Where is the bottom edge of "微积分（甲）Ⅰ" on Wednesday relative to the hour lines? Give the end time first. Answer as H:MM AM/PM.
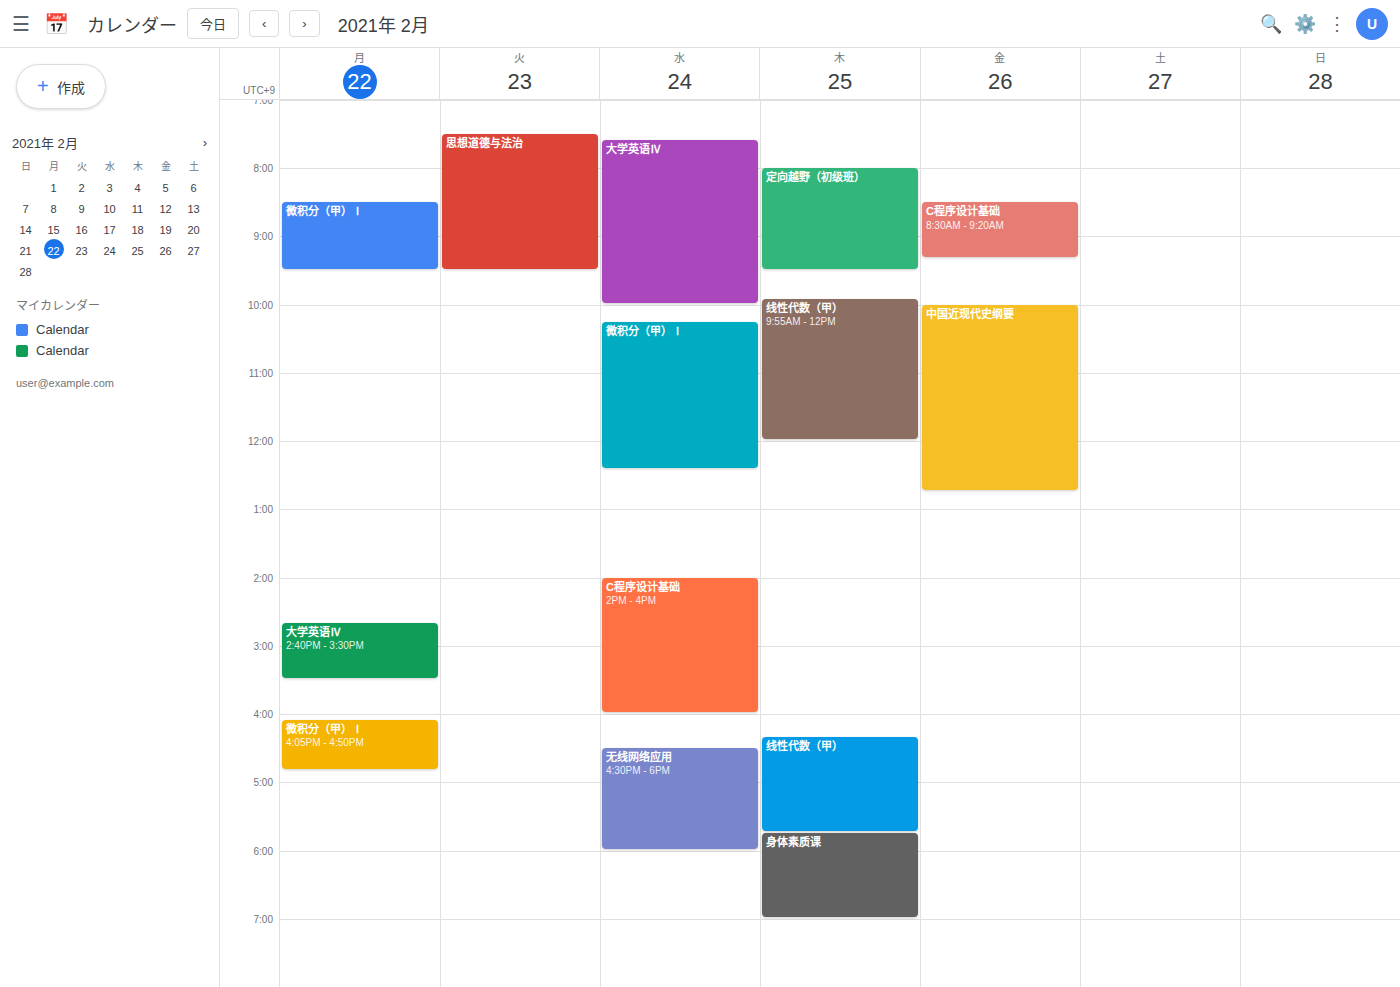
12:25 PM -- neither: 25 minutes below the 12 PM line and 35 minutes above the 1 PM line.